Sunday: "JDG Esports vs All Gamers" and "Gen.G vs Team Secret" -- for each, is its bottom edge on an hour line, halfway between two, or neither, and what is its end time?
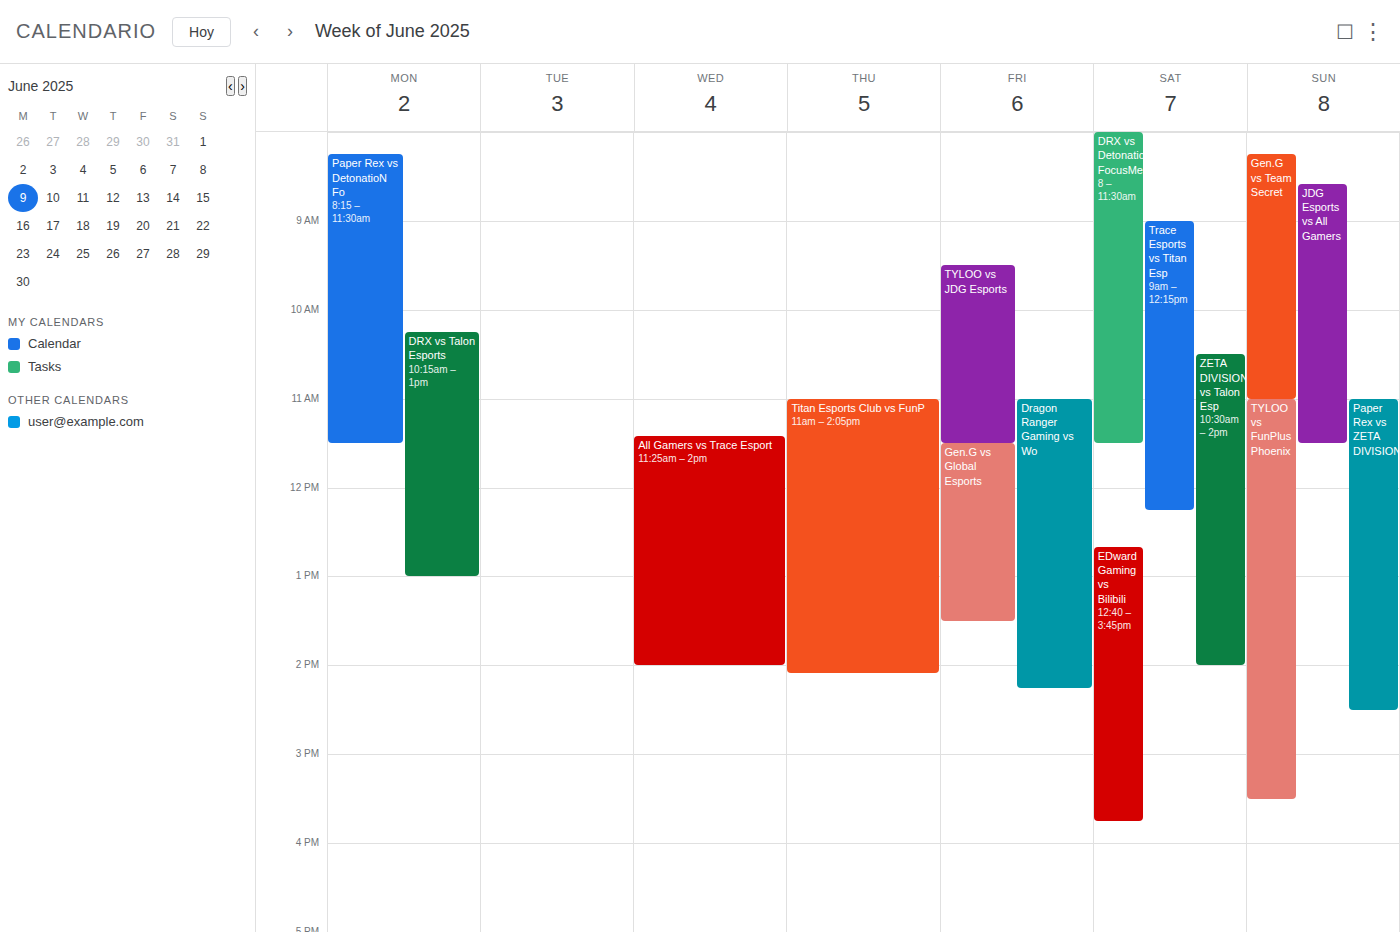
"JDG Esports vs All Gamers": 11:30, halfway between the 11:00 and 12:00 lines. "Gen.G vs Team Secret": 11:00, exactly on the 11:00 line.